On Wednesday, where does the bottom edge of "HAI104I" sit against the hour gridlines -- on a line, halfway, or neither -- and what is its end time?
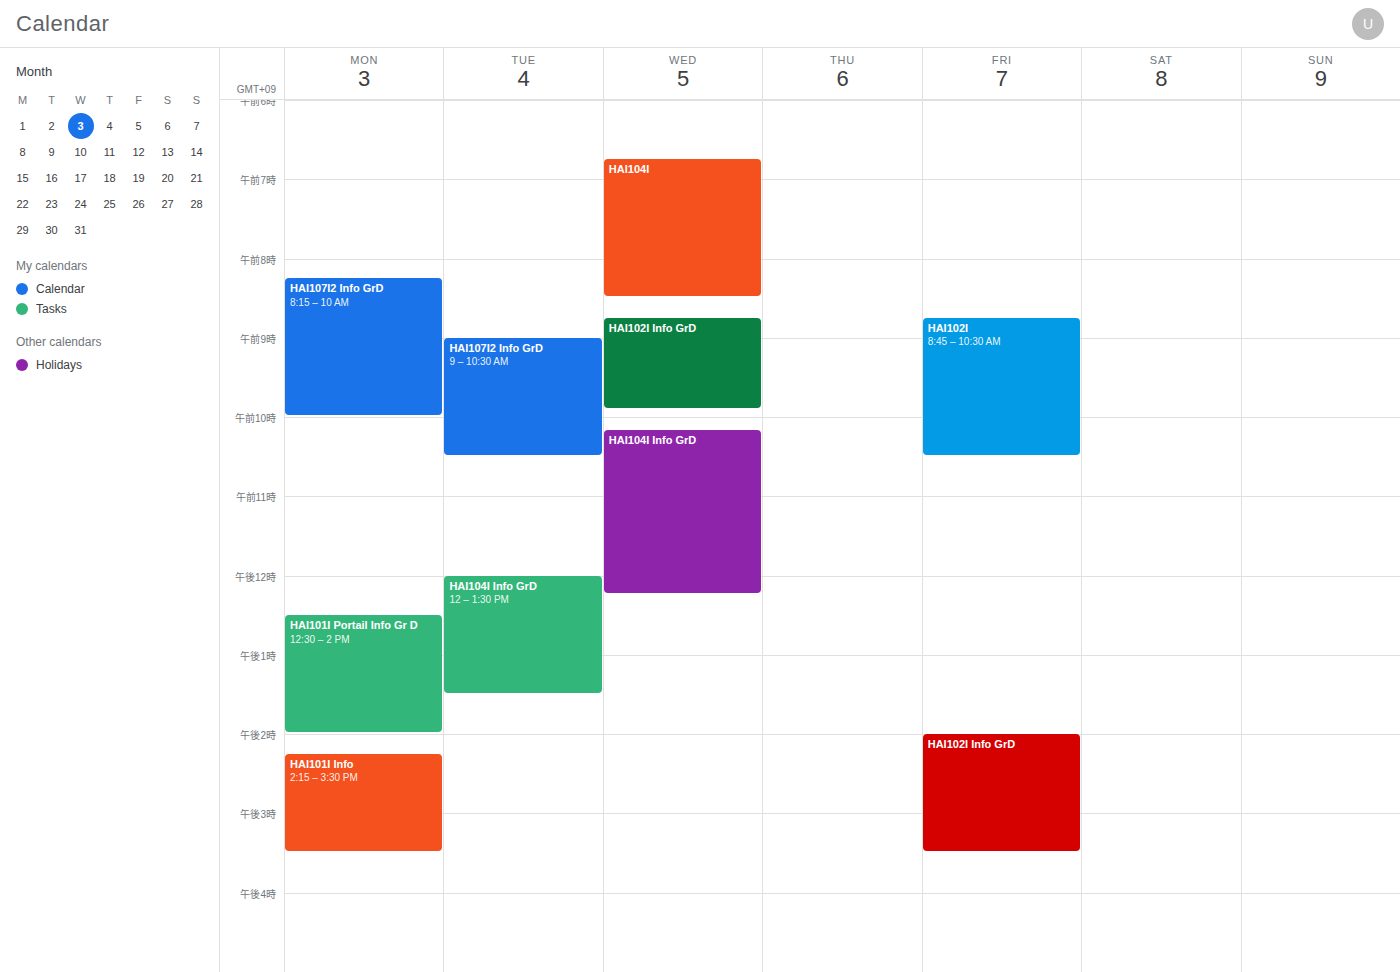
08:30 -- halfway between the 08:00 and 09:00 lines.